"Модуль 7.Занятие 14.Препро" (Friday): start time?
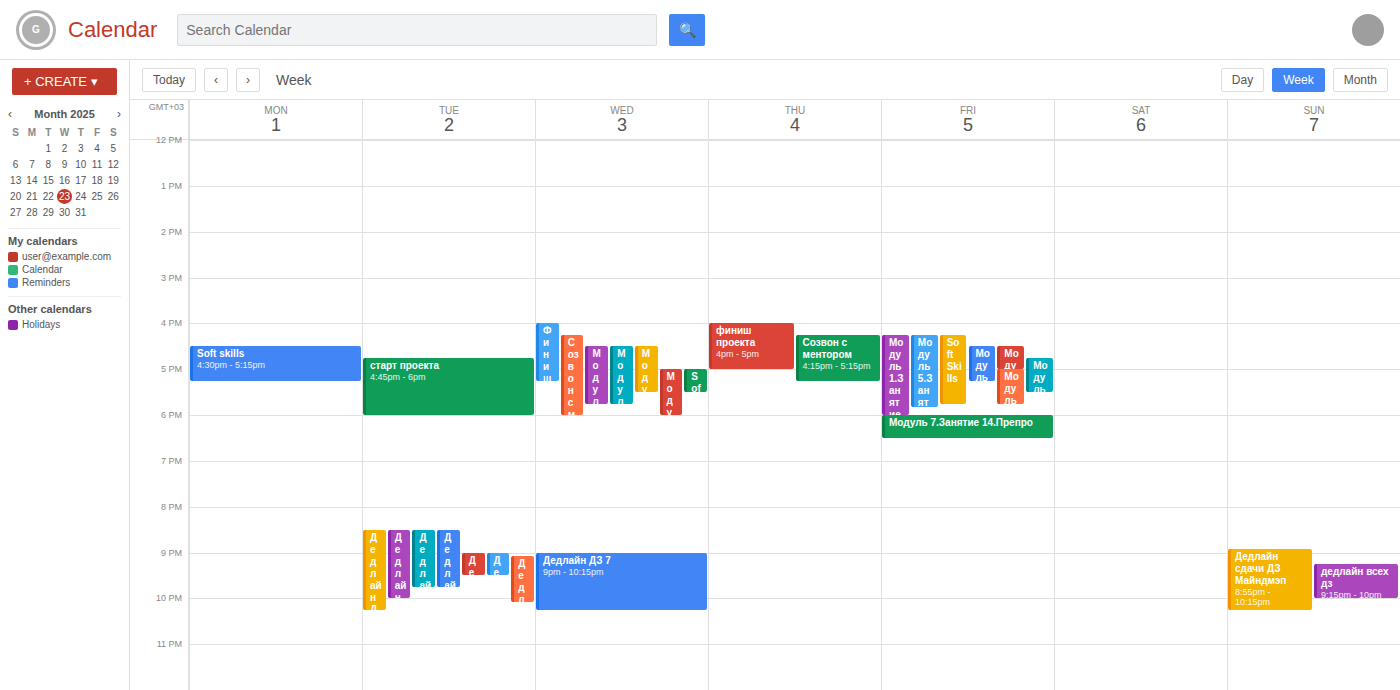
6:00 PM